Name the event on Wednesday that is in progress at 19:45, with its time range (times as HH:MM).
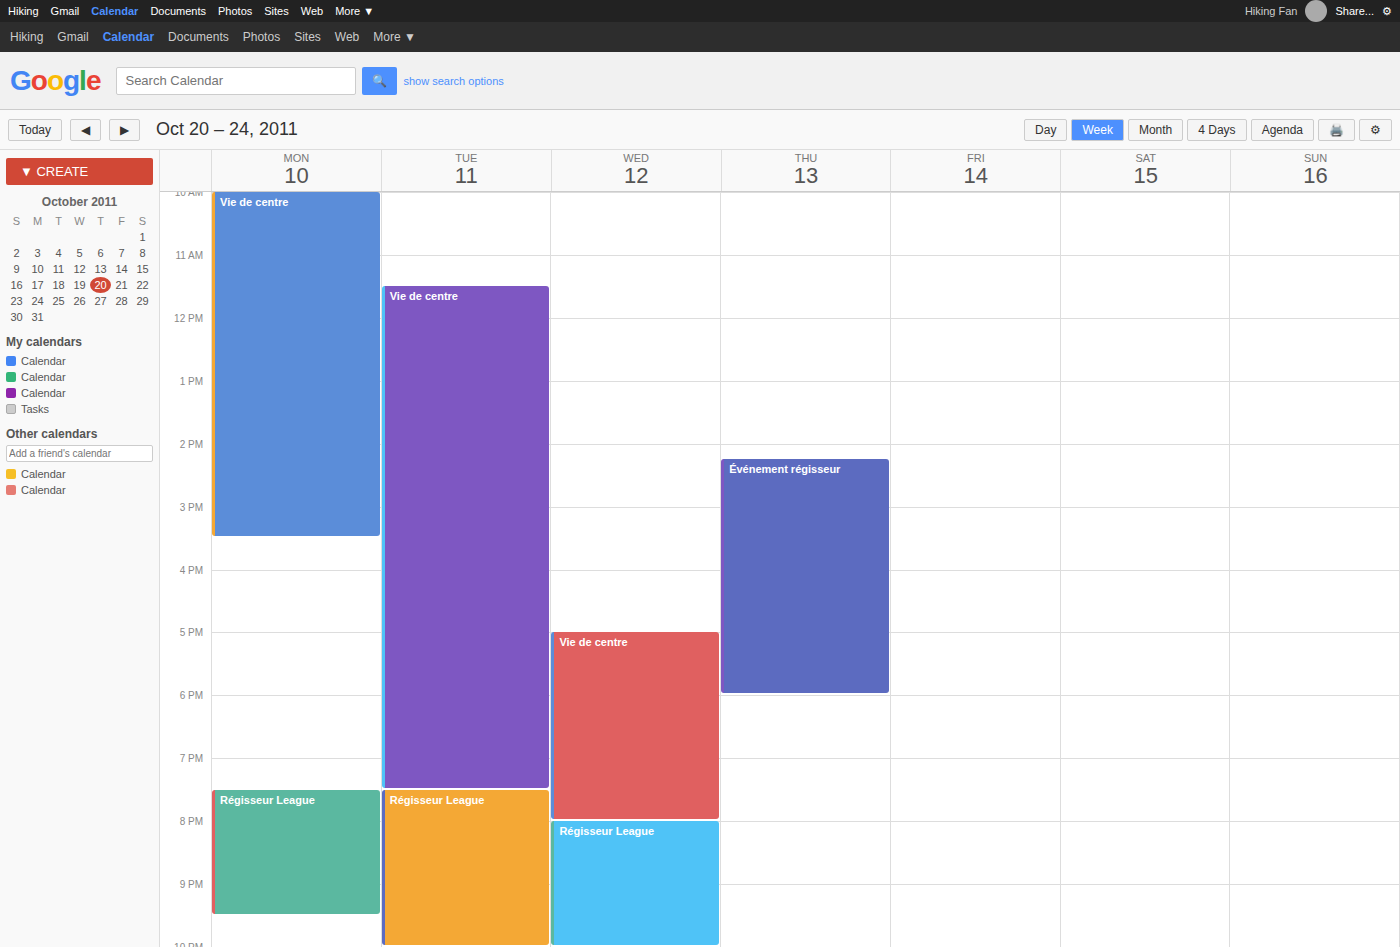
"Vie de centre", 17:00 to 20:00